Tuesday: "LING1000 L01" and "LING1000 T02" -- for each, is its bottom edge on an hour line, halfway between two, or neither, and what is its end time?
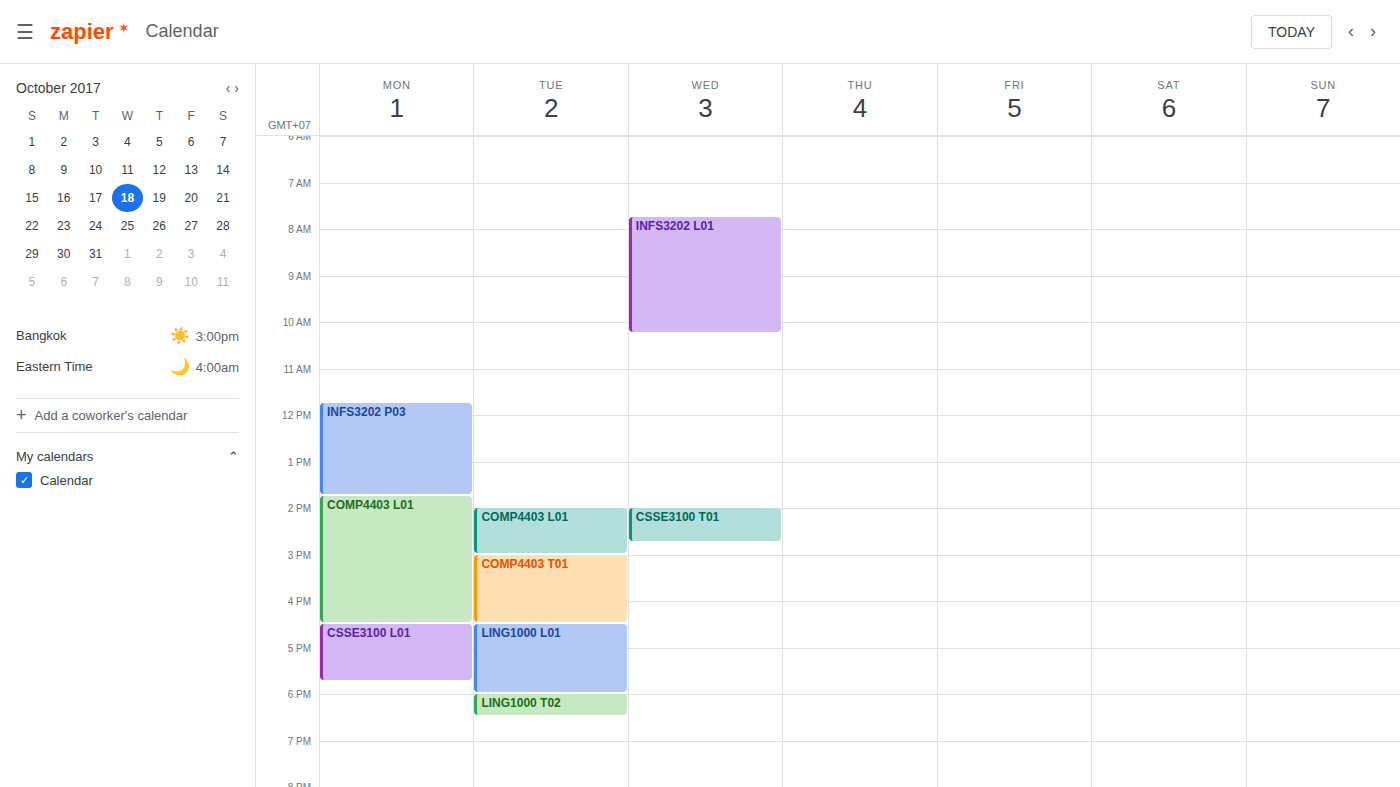
"LING1000 L01": 6:00 PM, exactly on the 6 PM line. "LING1000 T02": 6:30 PM, halfway between the 6 PM and 7 PM lines.